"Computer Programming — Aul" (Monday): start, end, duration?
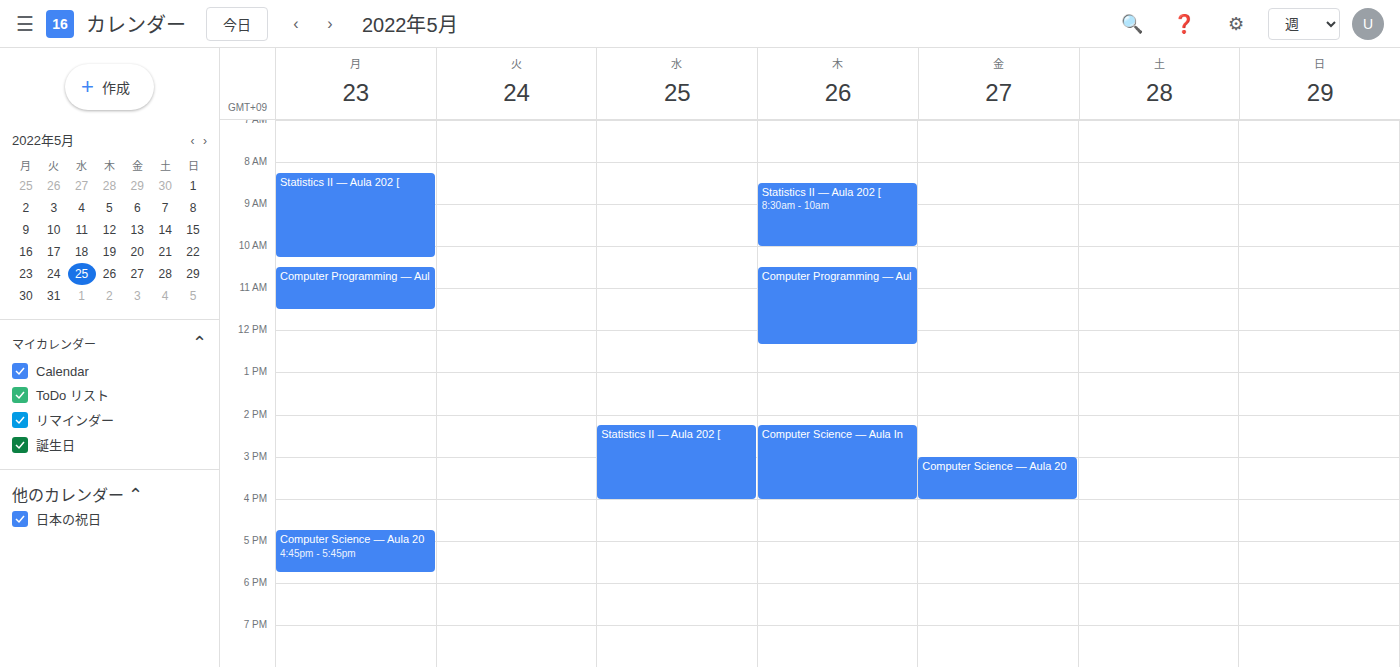
10:30 to 11:30, 1 hour